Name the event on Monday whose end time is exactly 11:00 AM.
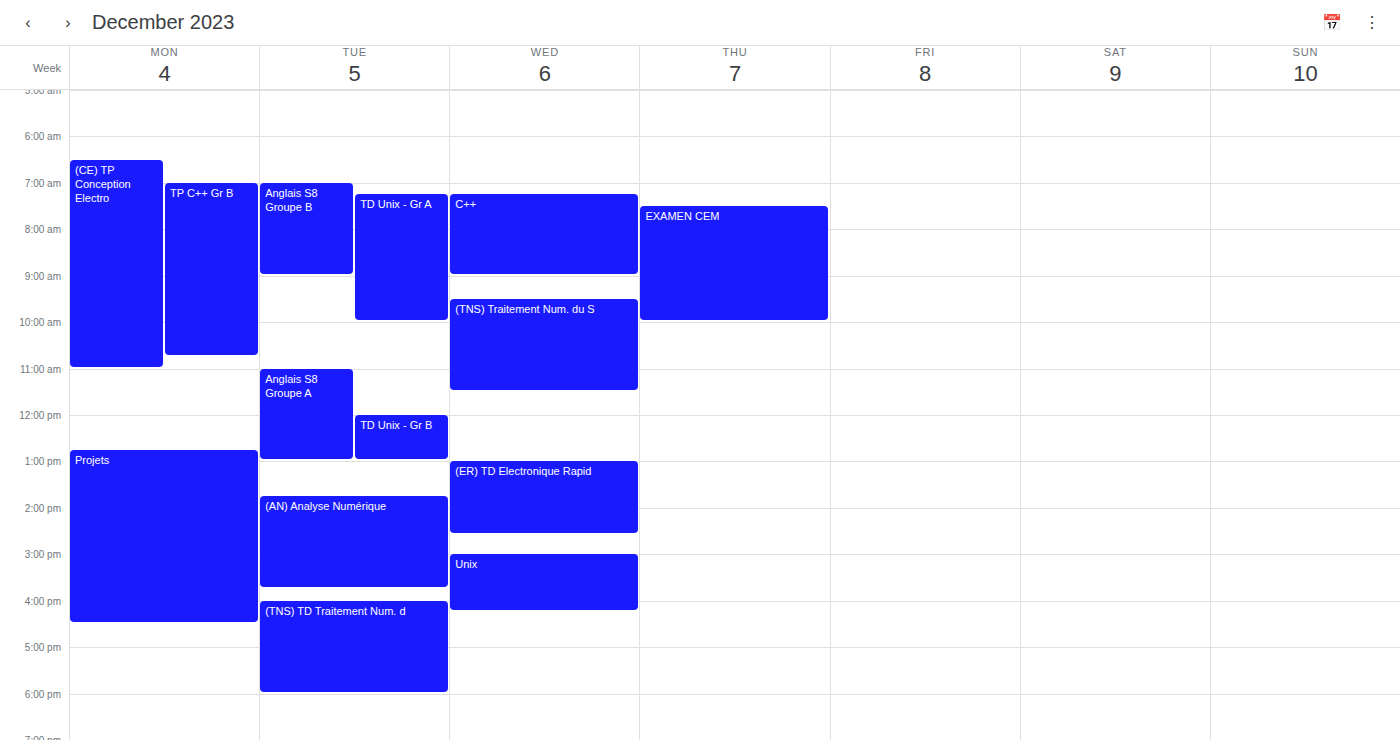
"(CE) TP Conception Electro"